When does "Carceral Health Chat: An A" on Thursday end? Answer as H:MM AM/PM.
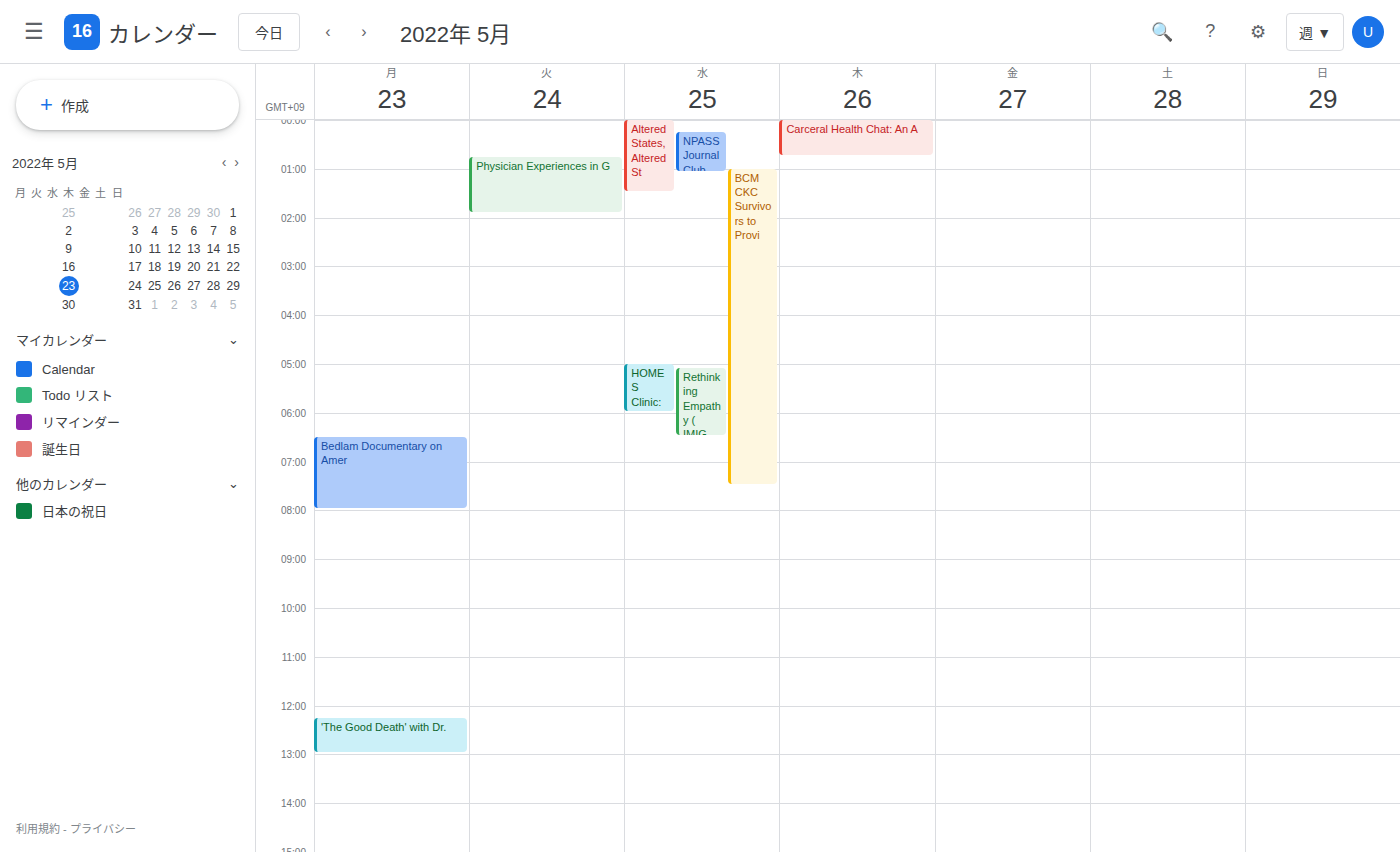
12:45 AM